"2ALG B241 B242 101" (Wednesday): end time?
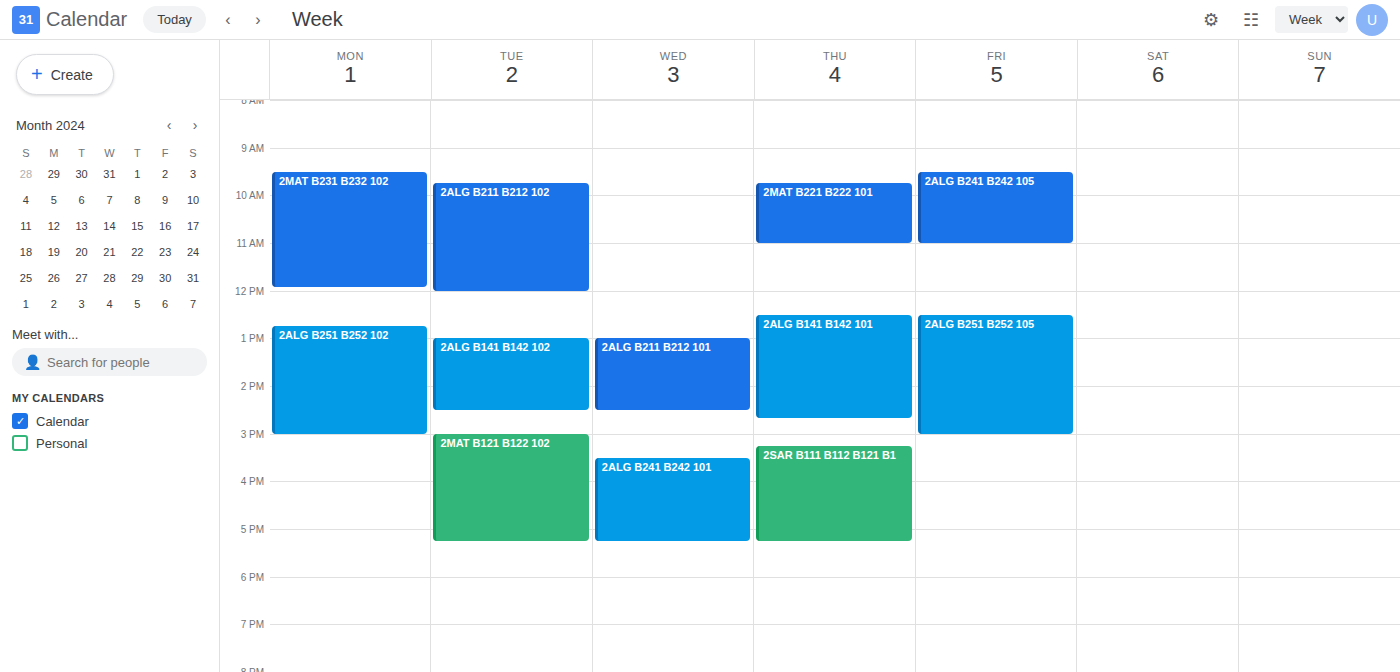
17:15